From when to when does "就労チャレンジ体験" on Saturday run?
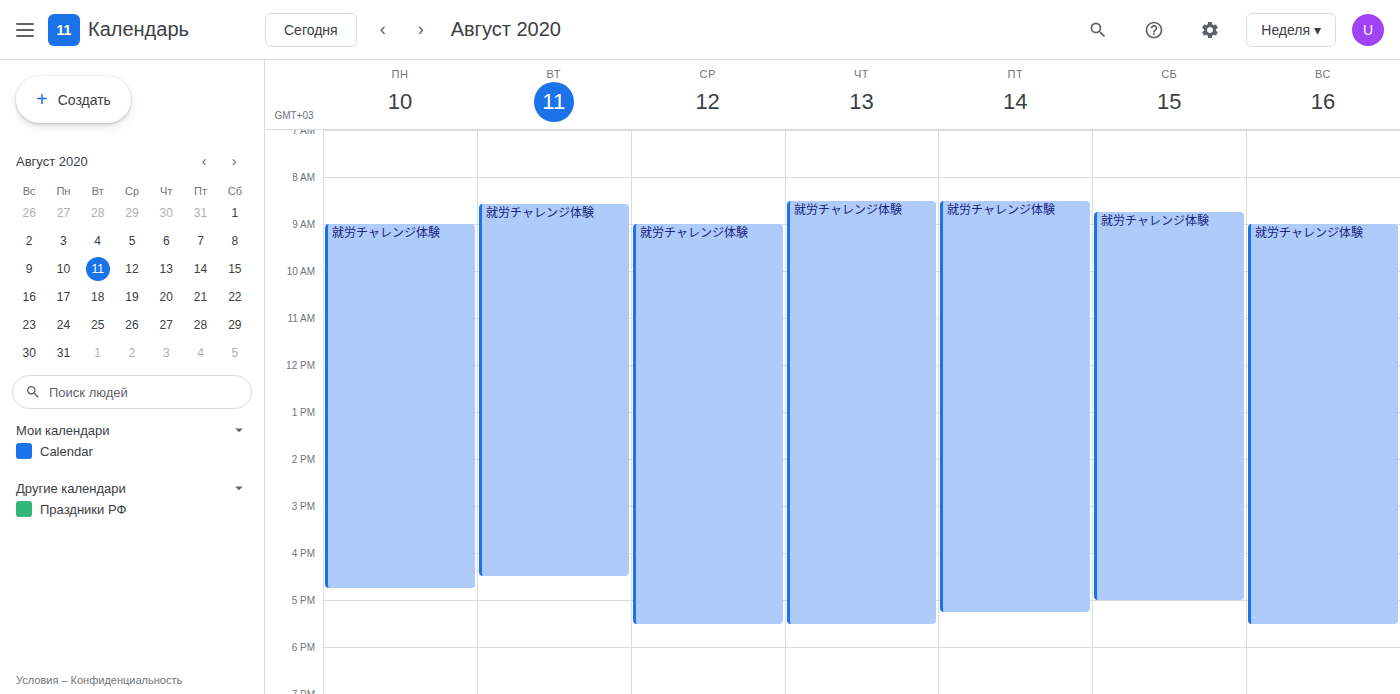
8:45 AM to 5:00 PM